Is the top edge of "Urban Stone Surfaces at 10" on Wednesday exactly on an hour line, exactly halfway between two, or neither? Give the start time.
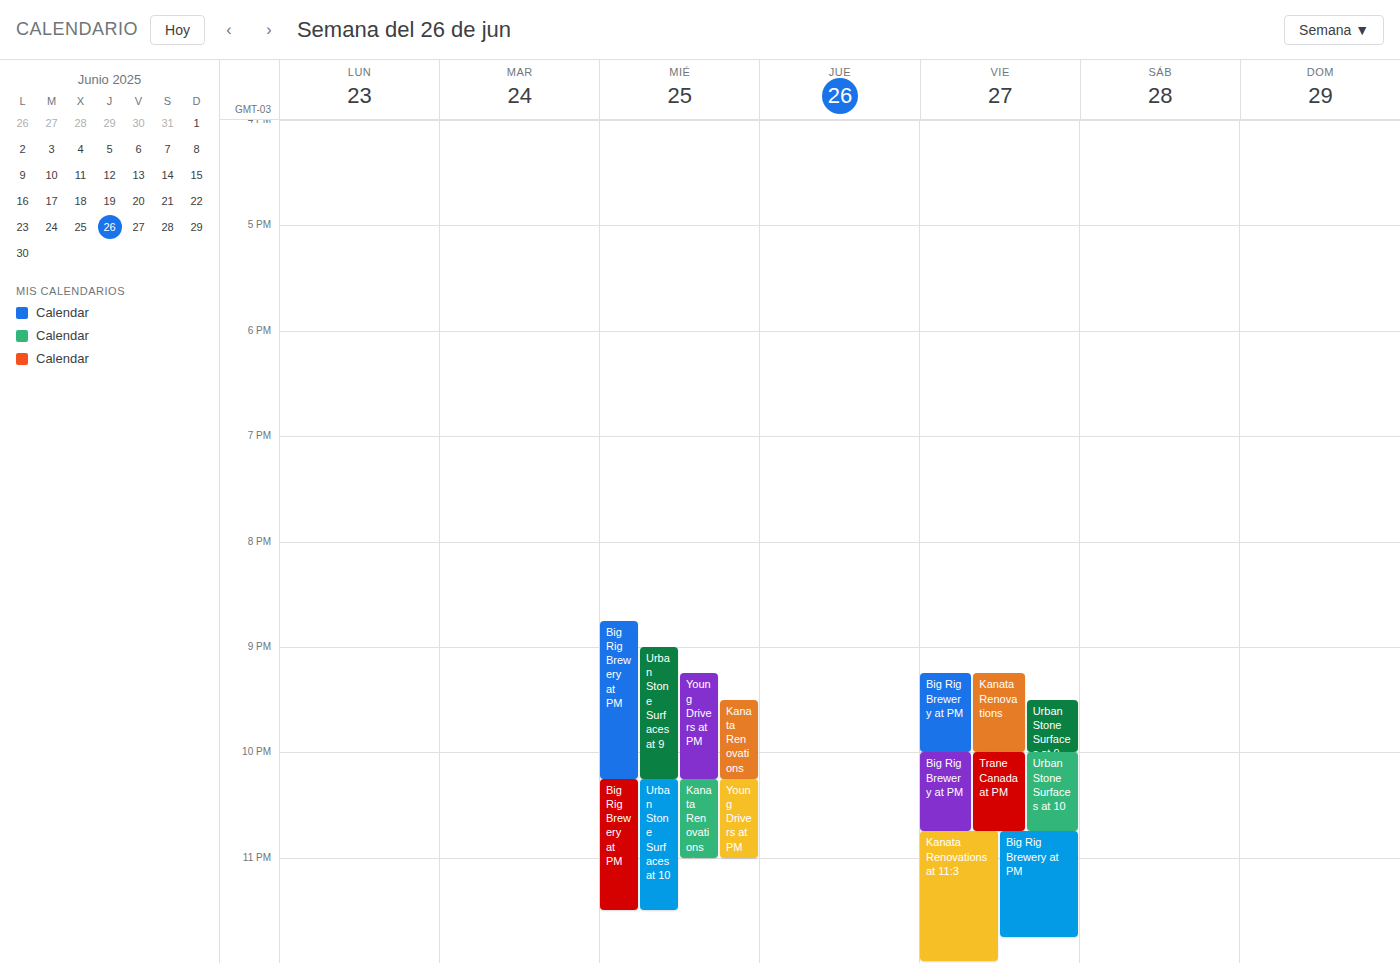
10:15 PM -- neither: a quarter of the way from the 10 PM line to the 11 PM line.